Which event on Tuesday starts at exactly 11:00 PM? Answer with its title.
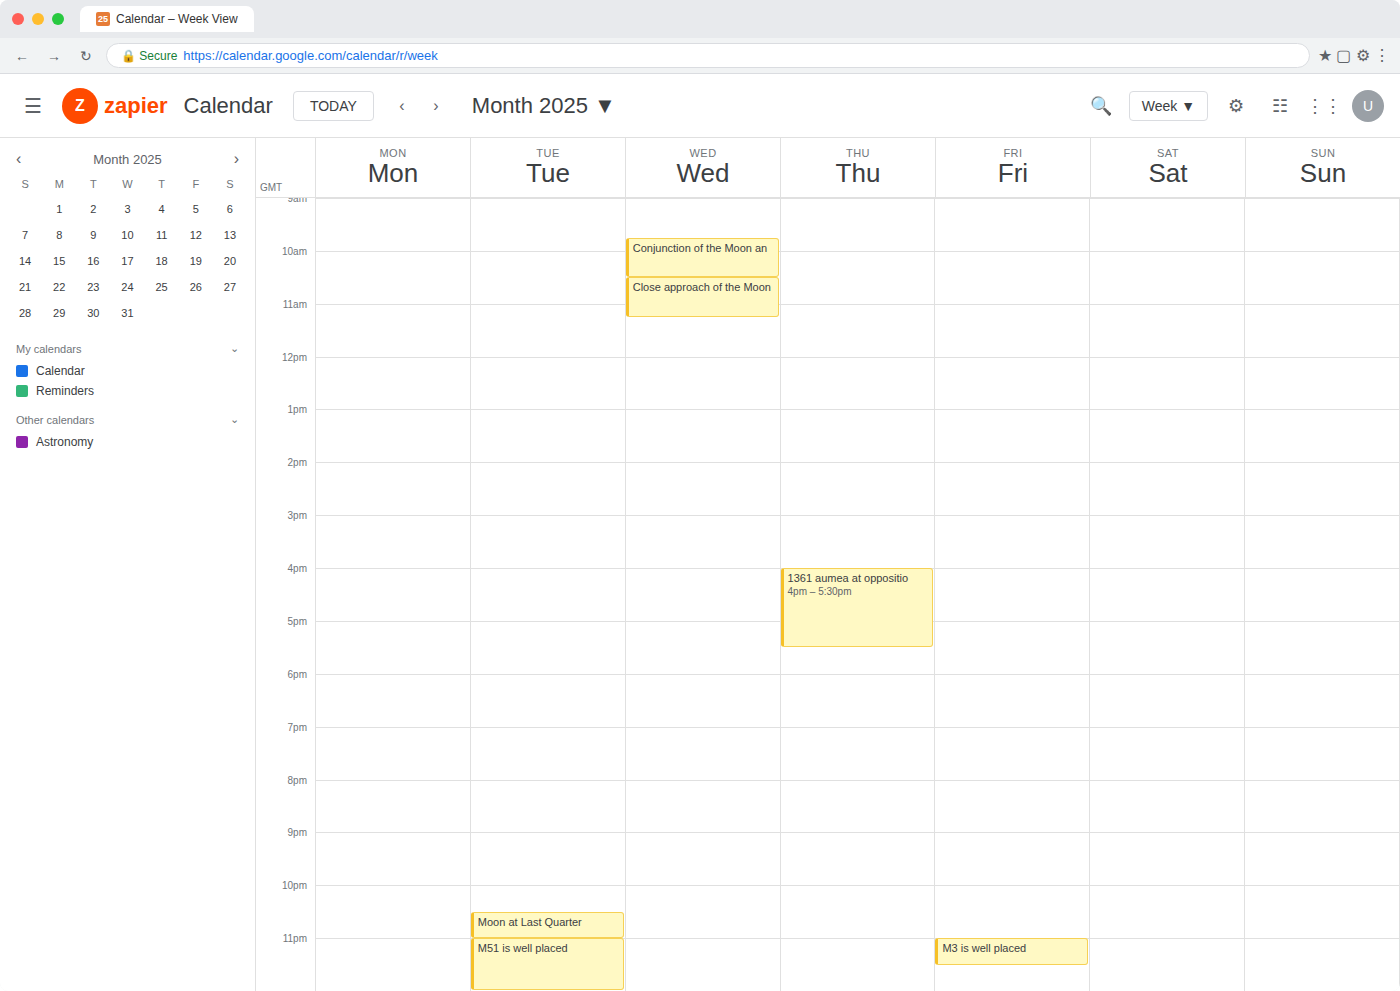
"M51 is well placed"